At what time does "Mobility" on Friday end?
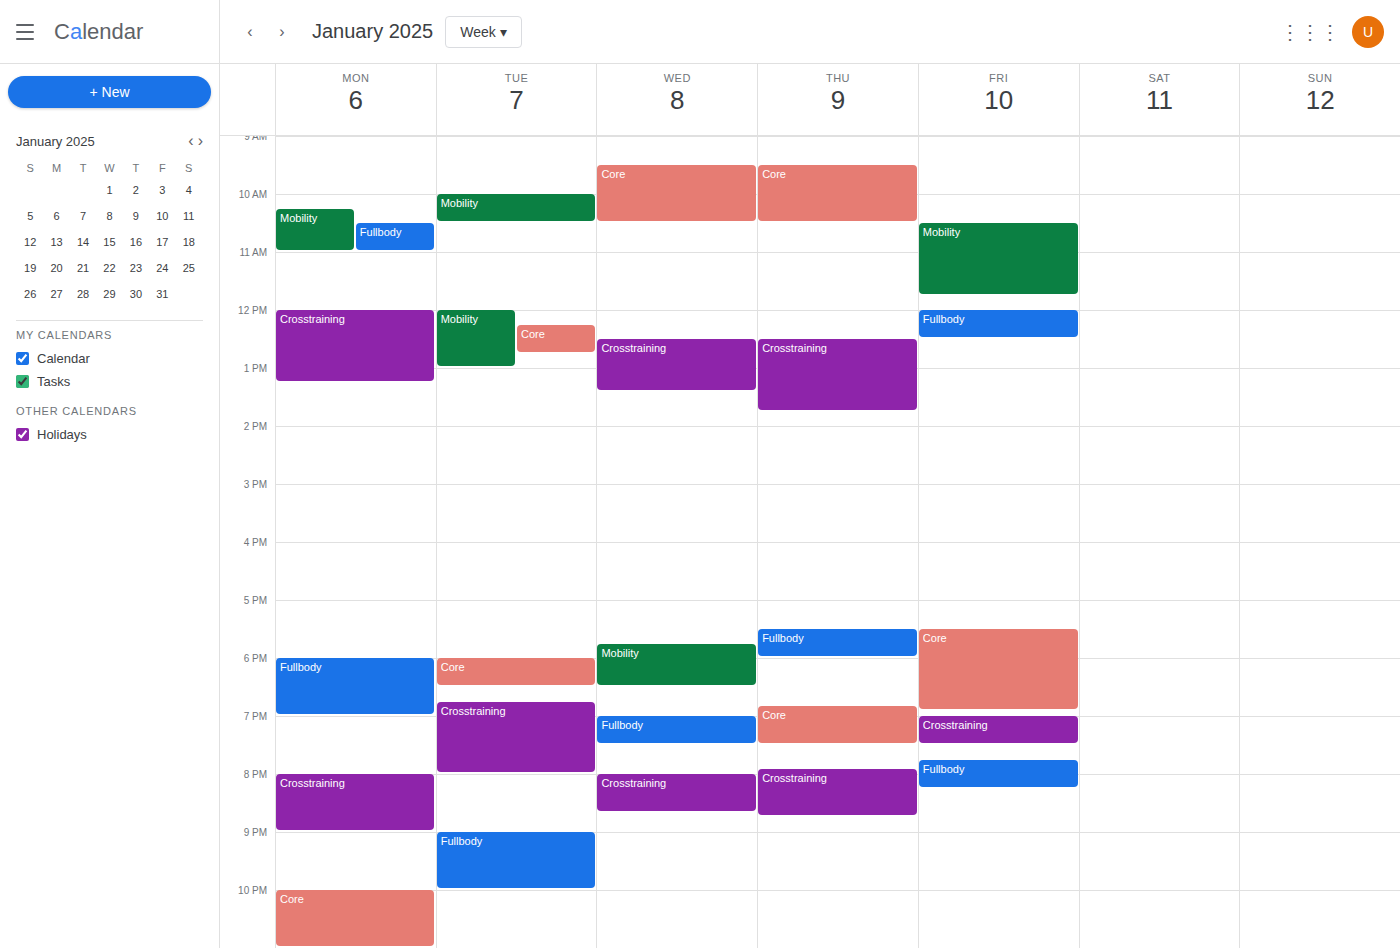
11:45 AM